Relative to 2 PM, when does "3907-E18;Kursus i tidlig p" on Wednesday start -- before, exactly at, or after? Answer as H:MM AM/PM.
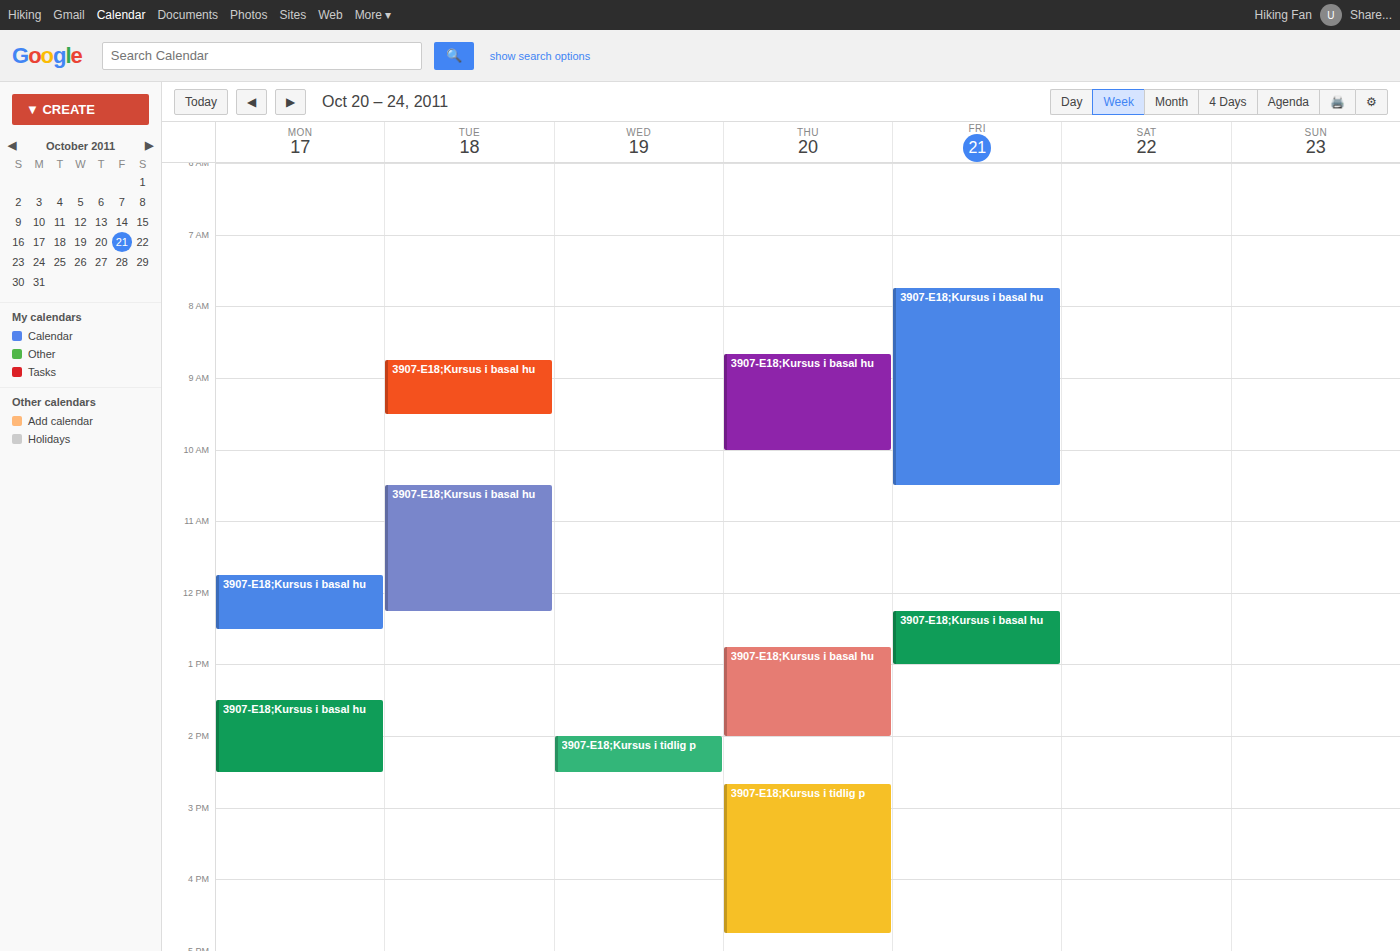
2:00 PM -- exactly at 2 PM, on the 2 PM line.